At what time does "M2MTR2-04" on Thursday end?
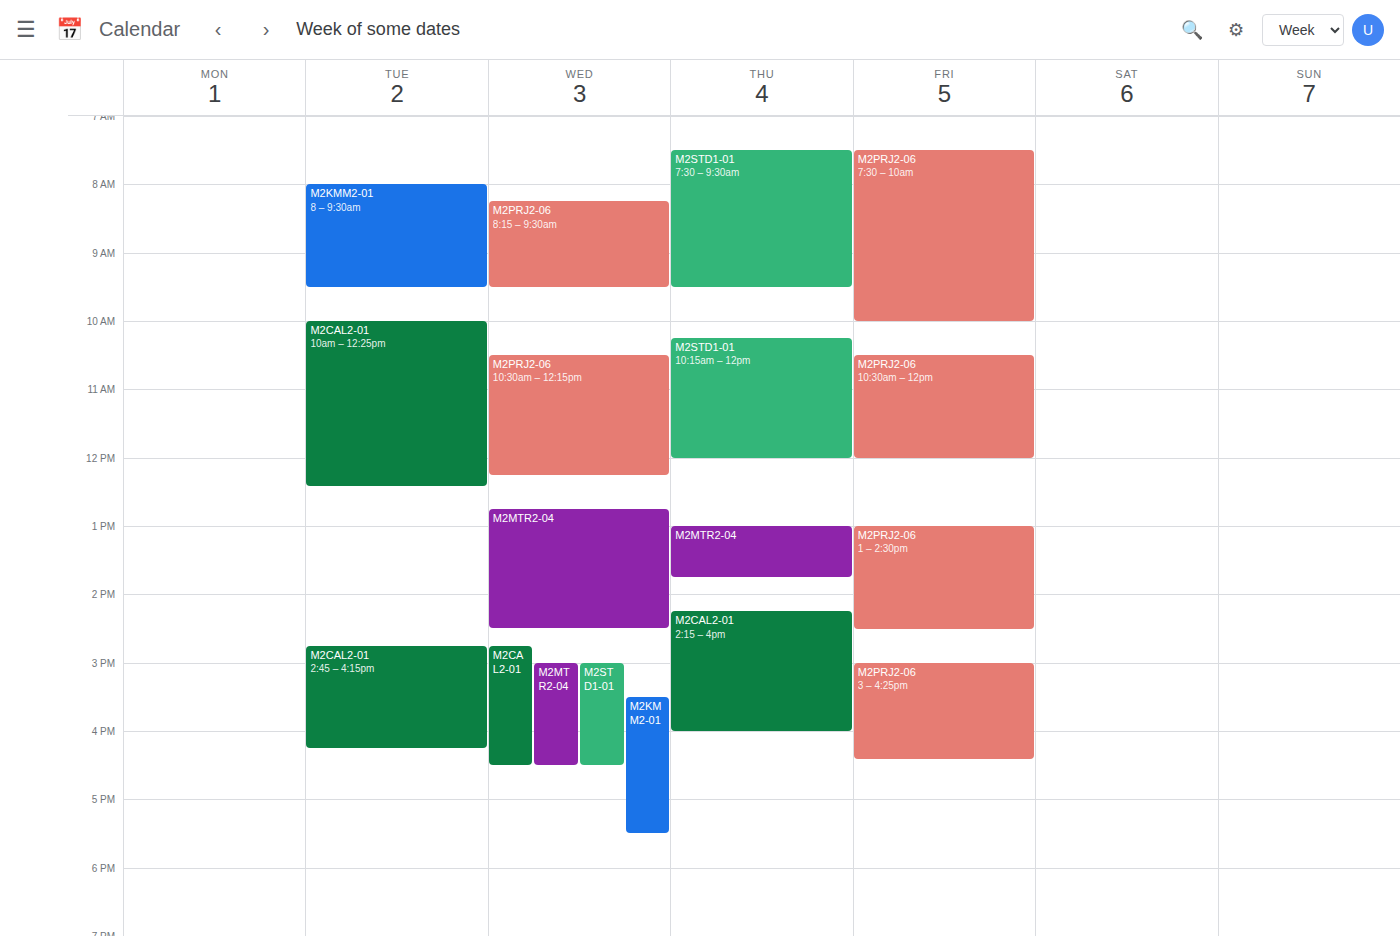
1:45 PM